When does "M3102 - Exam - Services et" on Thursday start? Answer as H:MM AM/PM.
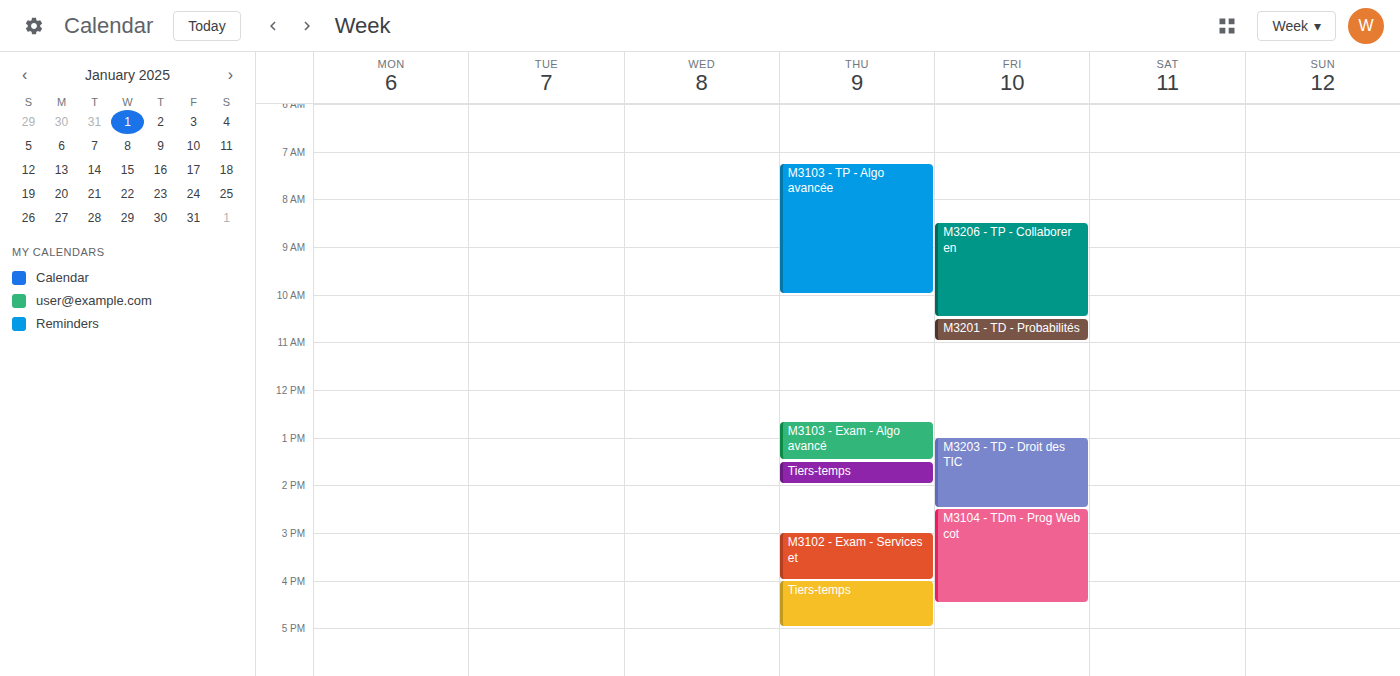
3:00 PM